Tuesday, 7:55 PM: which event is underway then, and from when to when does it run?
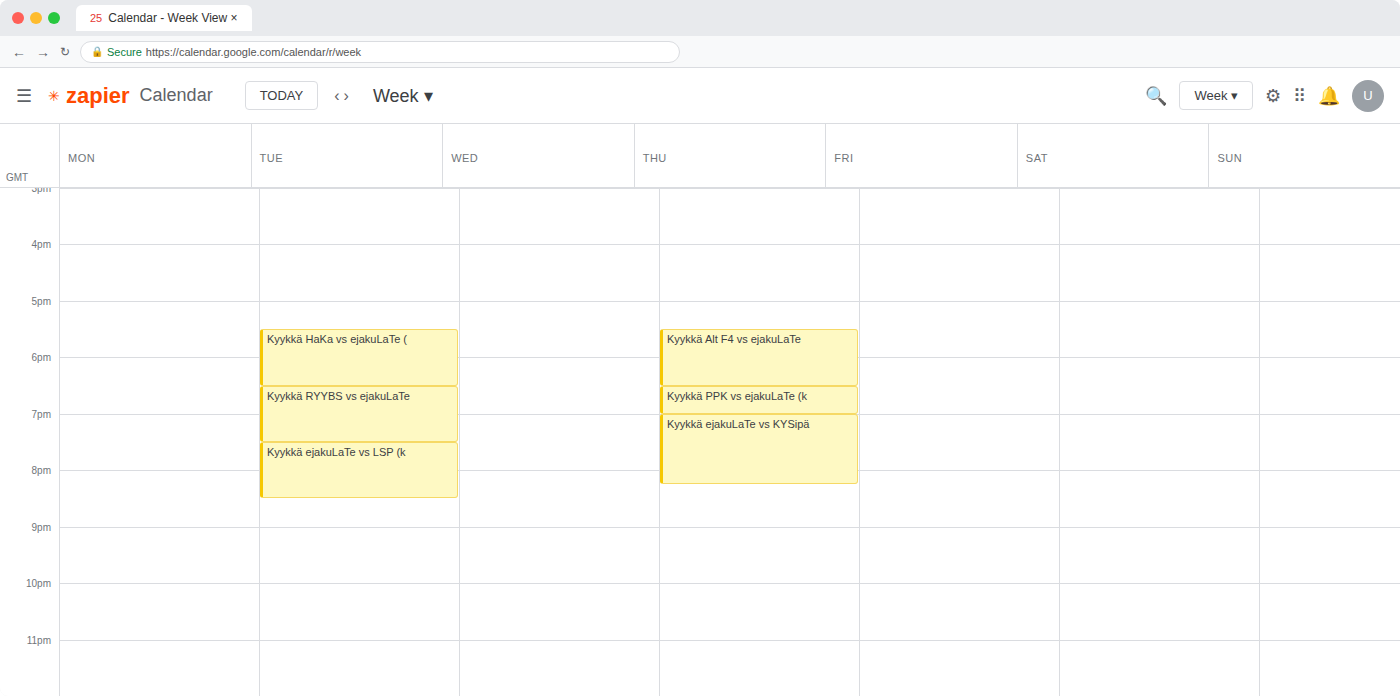
"Kyykkä ejakuLaTe vs LSP (k", 7:30 PM to 8:30 PM